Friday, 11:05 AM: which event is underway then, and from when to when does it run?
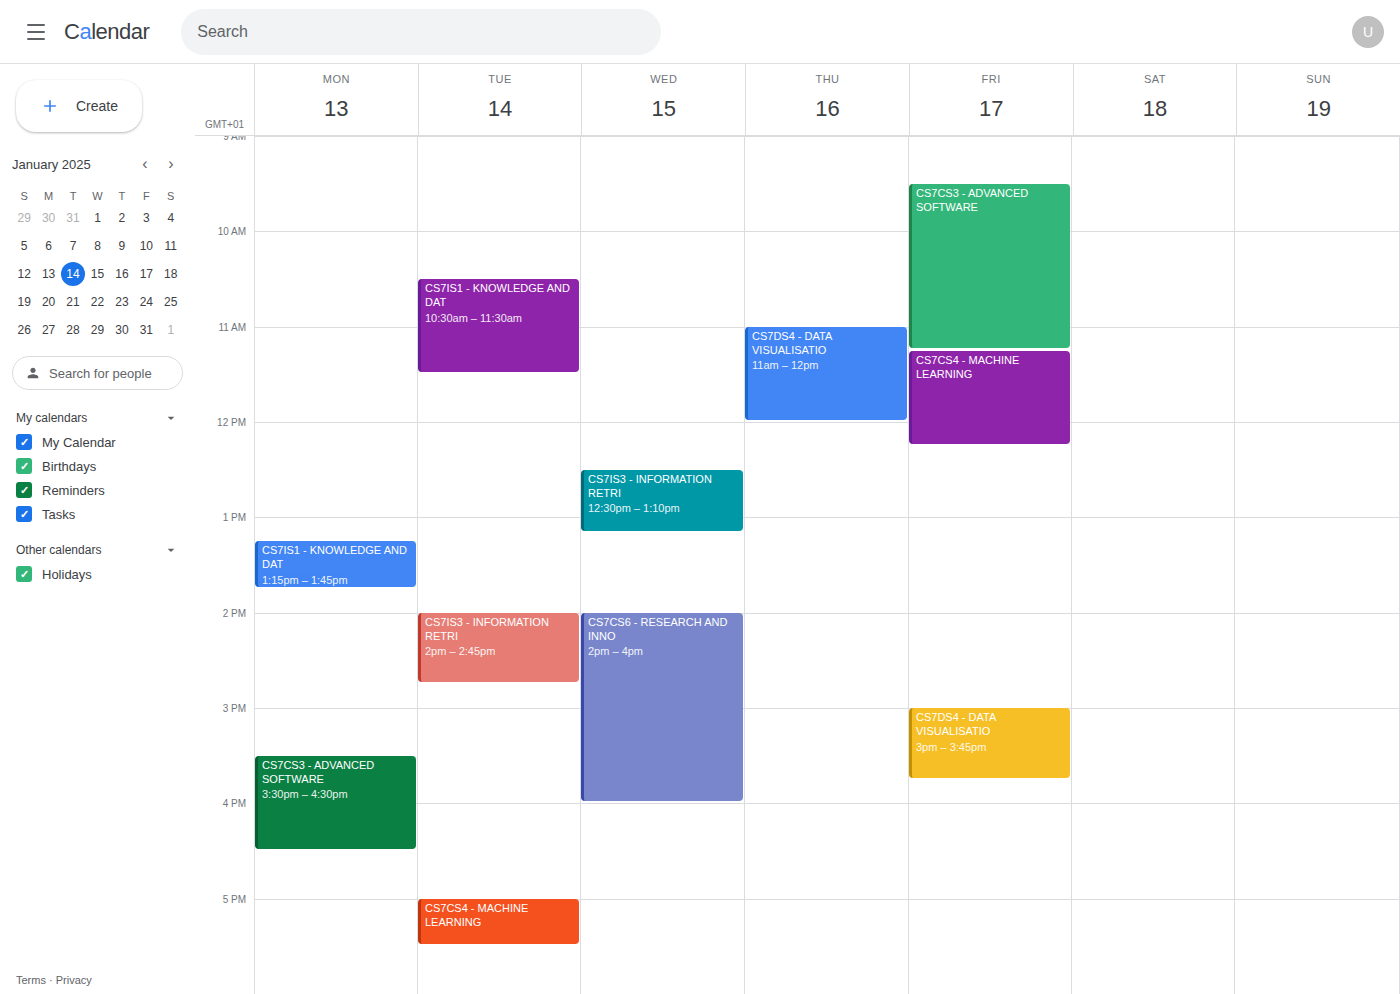
"CS7CS3 - ADVANCED SOFTWARE", 9:30 AM to 11:15 AM